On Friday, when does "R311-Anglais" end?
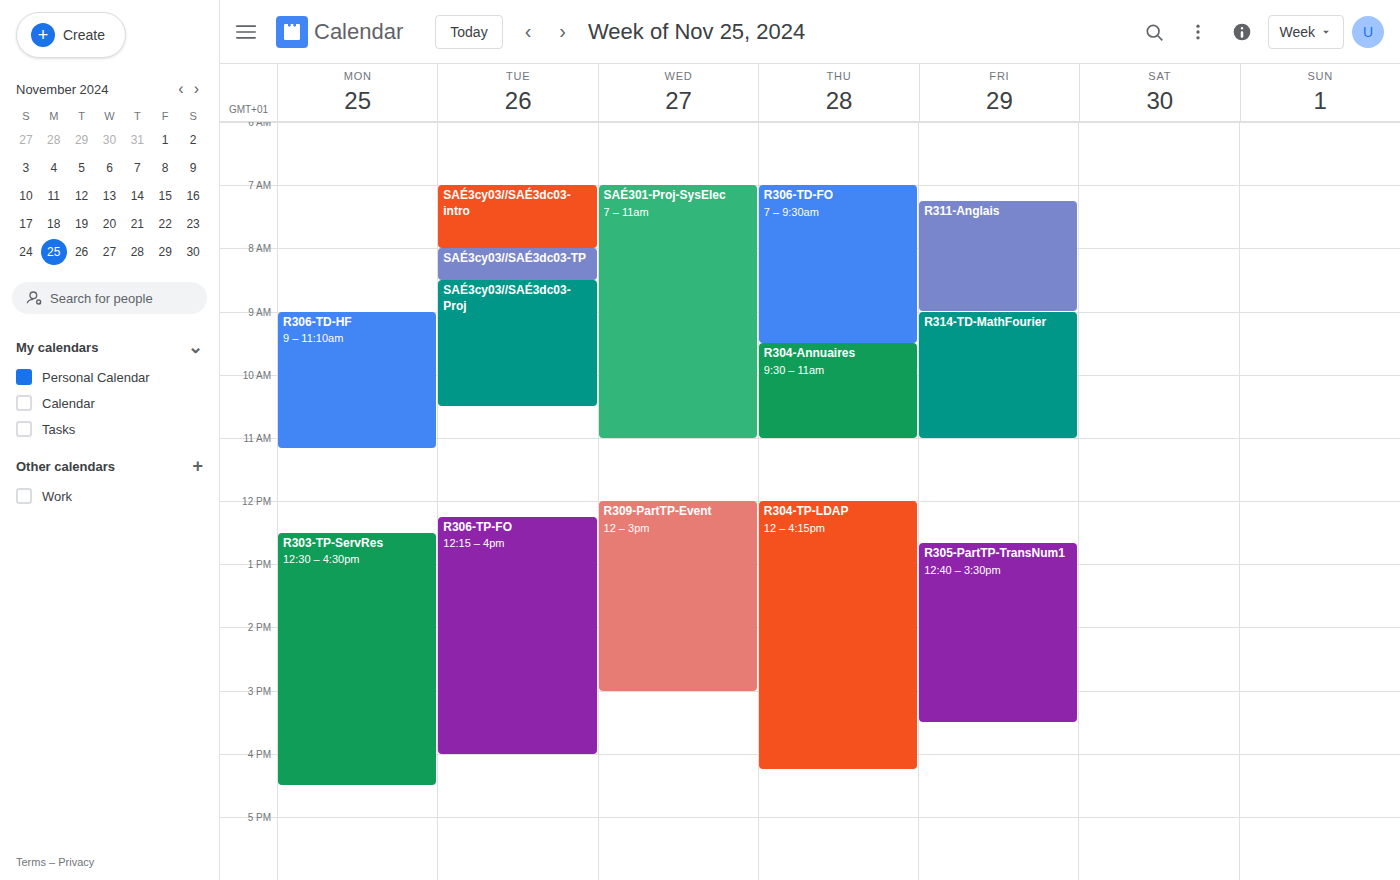
9:00 AM